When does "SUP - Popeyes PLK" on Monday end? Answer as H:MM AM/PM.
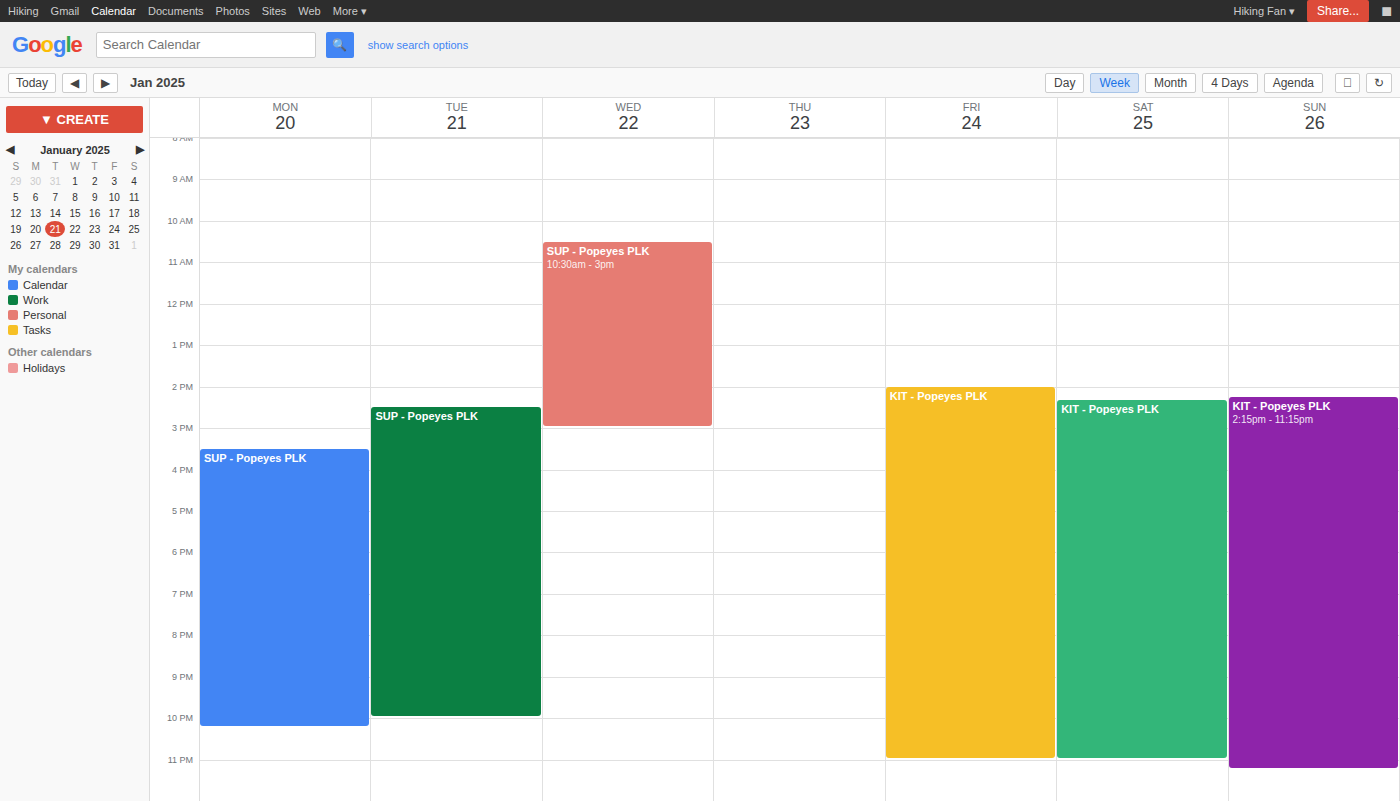
10:15 PM